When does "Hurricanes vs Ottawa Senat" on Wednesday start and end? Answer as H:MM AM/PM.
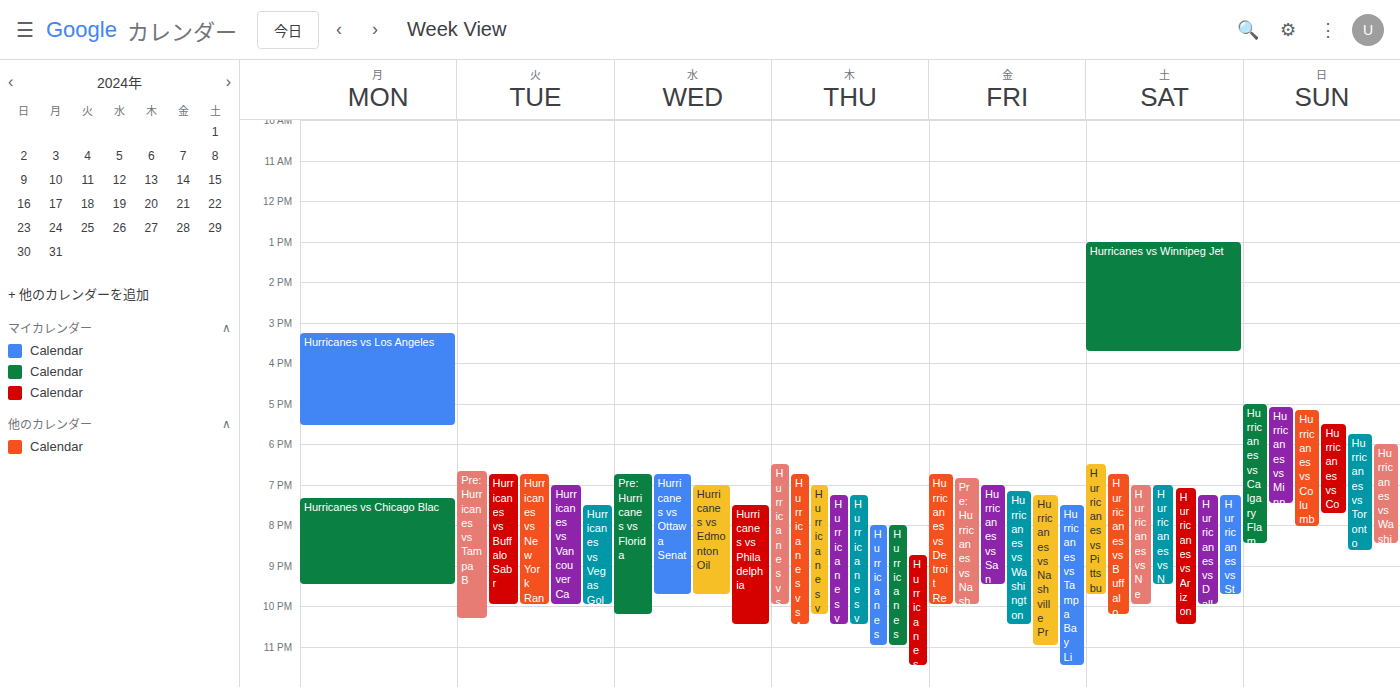
6:45 PM to 9:45 PM